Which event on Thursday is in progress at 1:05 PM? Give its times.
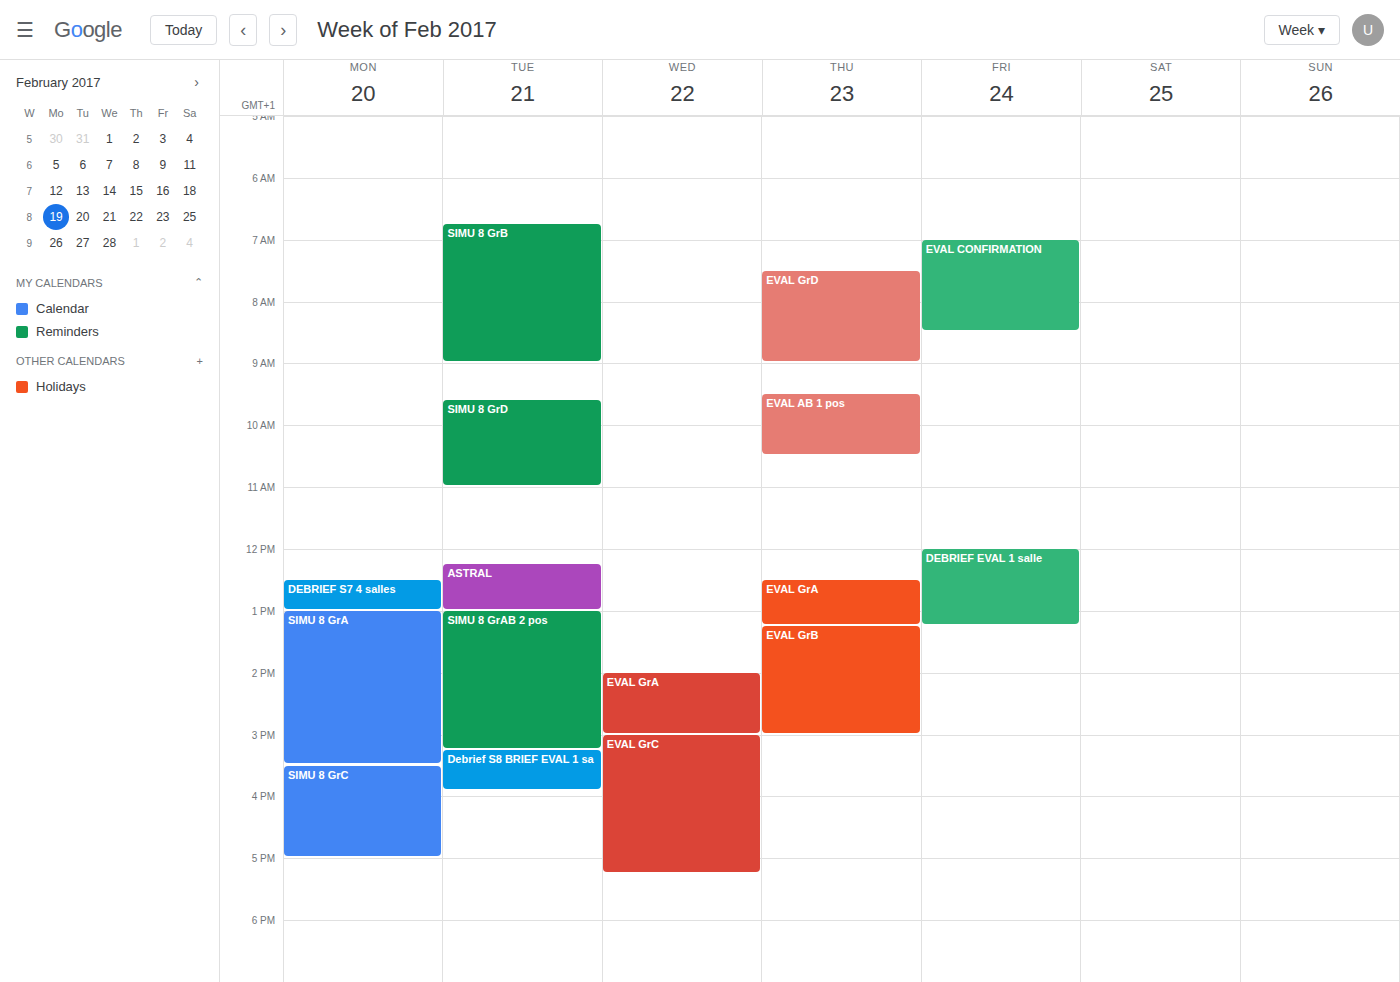
"EVAL GrA", 12:30 PM to 1:15 PM